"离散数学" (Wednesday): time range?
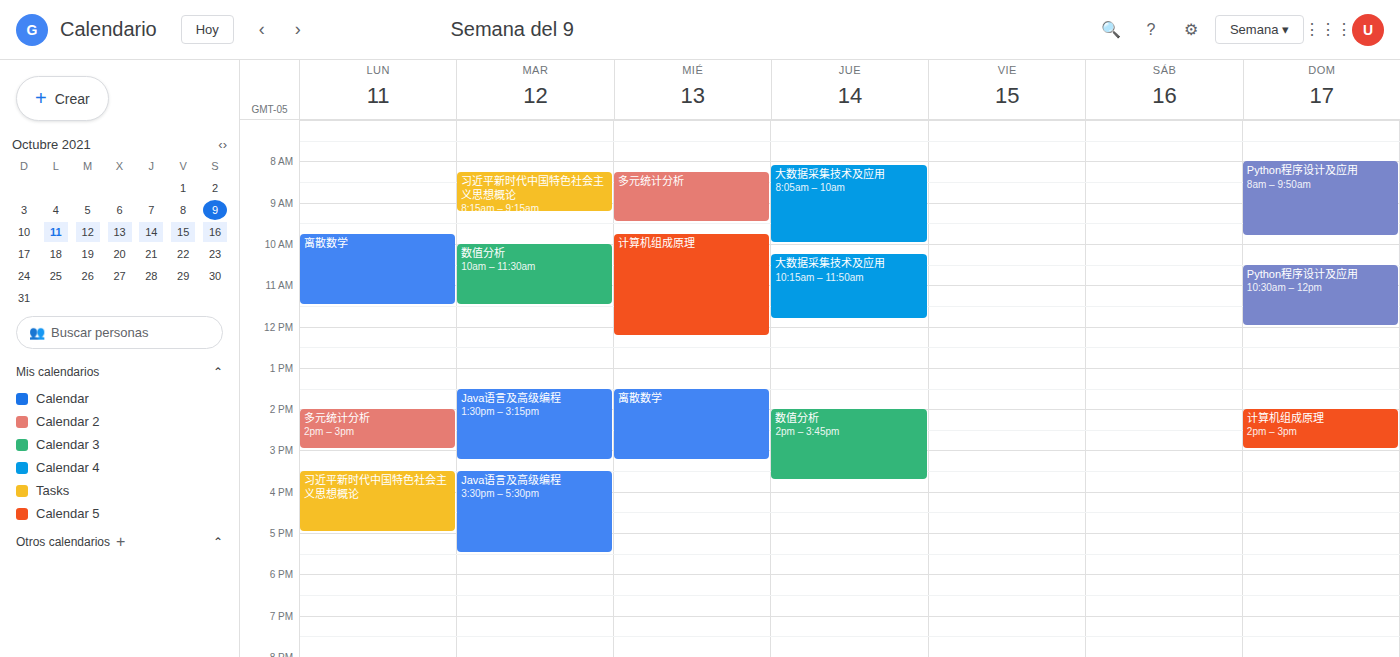
1:30 PM to 3:15 PM